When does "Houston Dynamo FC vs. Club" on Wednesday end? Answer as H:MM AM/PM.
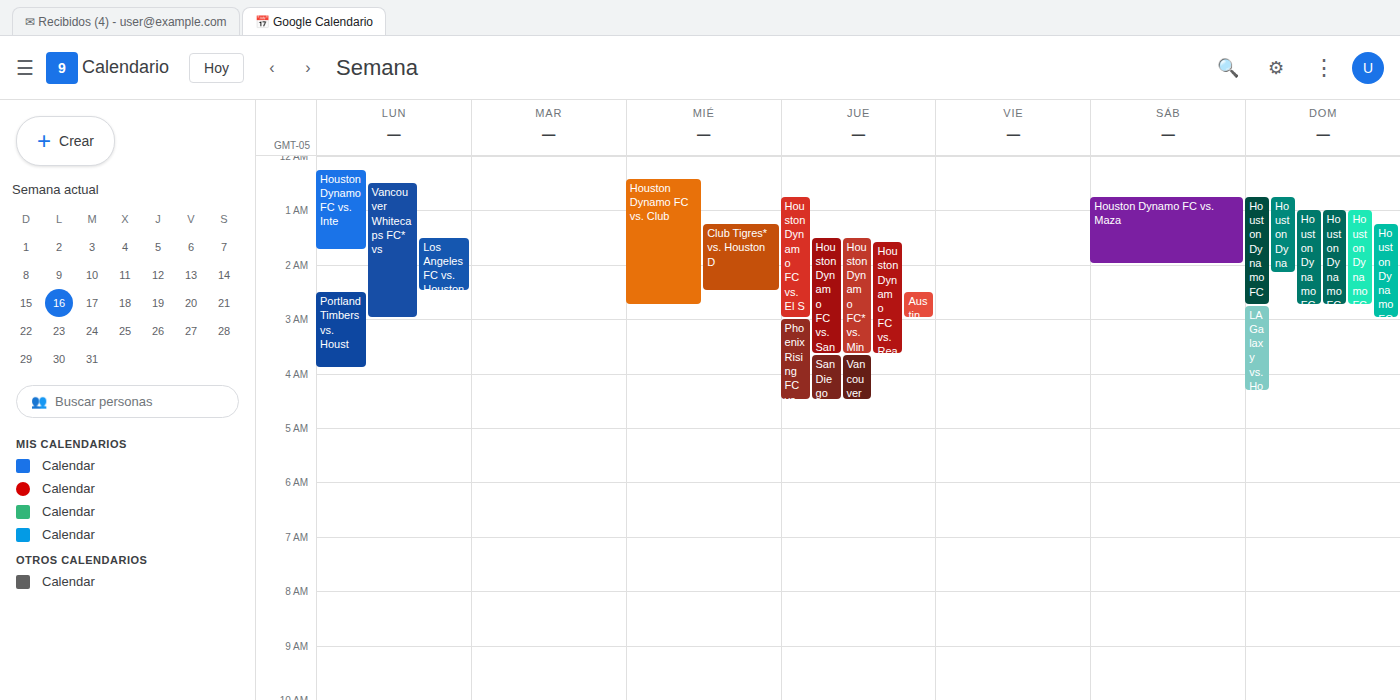
2:45 AM